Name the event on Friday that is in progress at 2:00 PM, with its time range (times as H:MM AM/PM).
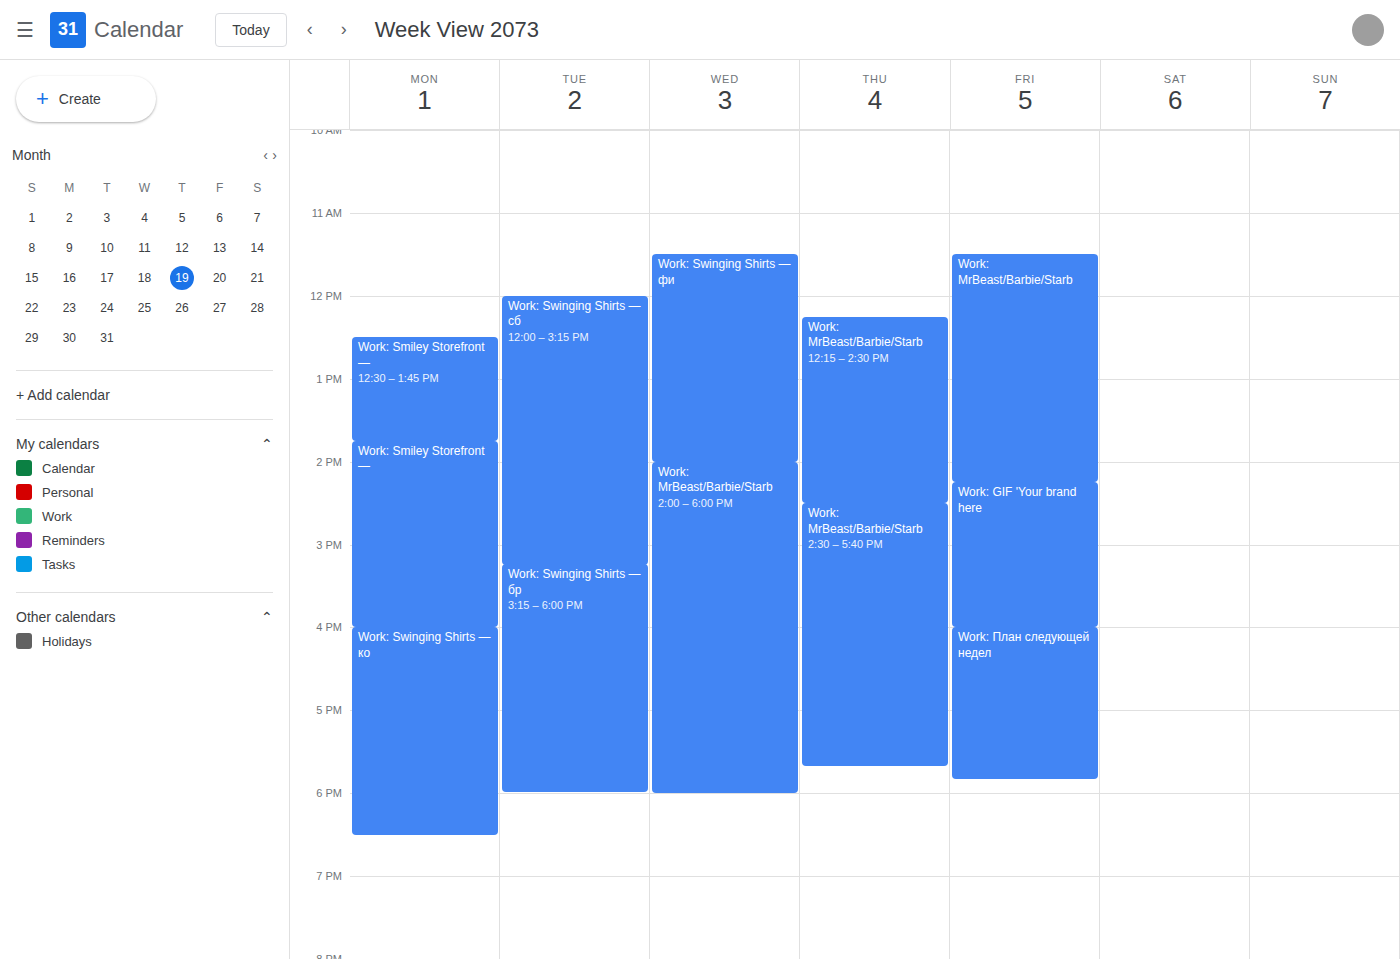
"Work: MrBeast/Barbie/Starb", 11:30 AM to 2:15 PM